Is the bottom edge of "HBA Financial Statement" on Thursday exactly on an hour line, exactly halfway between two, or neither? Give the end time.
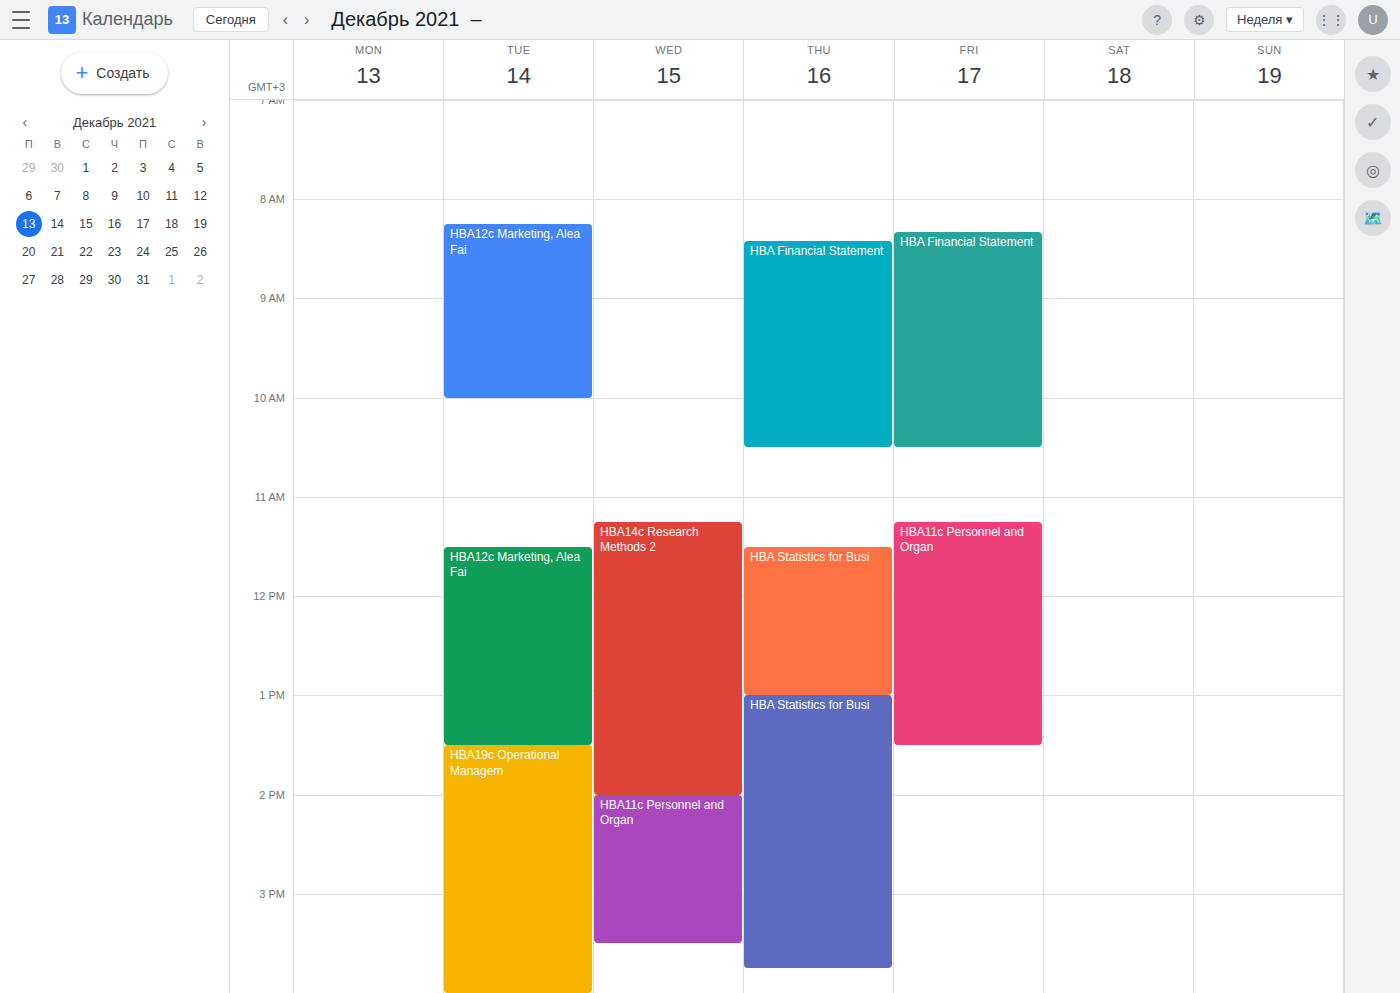
10:30 AM -- halfway between the 10 AM and 11 AM lines.